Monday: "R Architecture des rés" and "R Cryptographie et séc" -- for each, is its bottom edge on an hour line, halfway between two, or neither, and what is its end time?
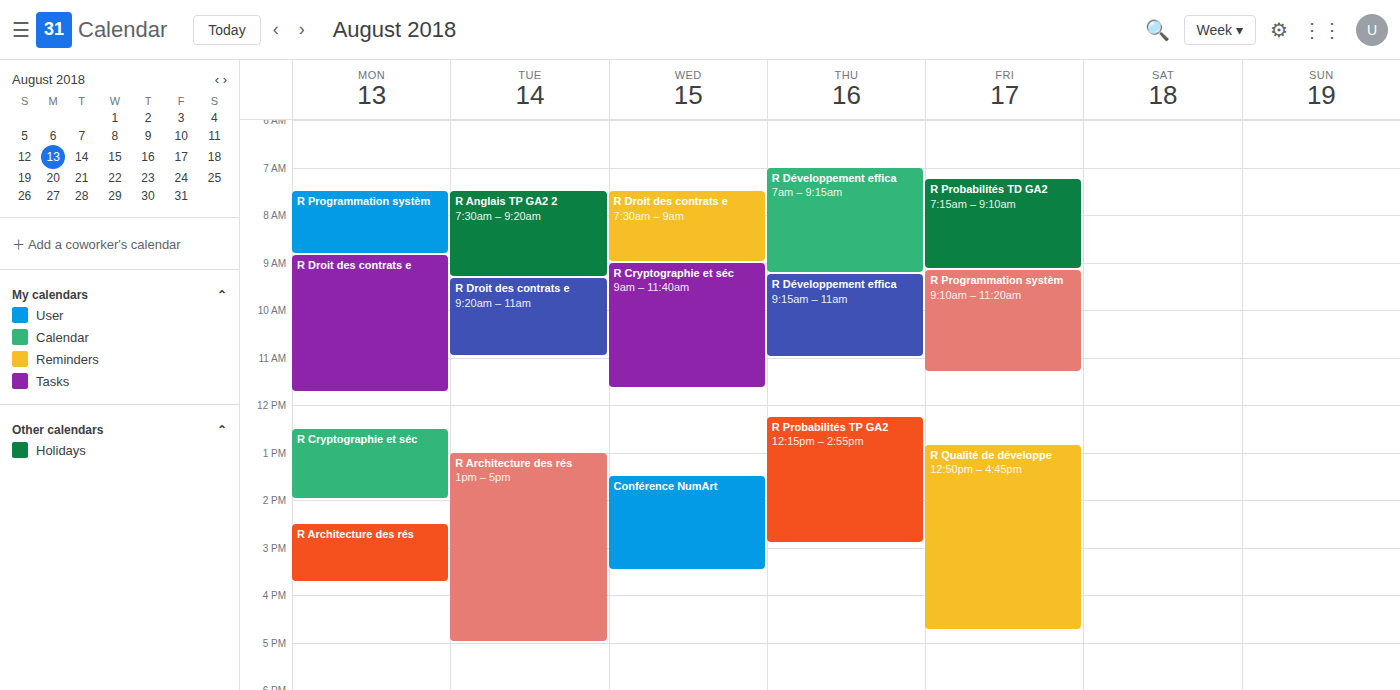
"R Architecture des rés": 3:45 PM, neither: three quarters of the way from the 3 PM line to the 4 PM line. "R Cryptographie et séc": 2:00 PM, exactly on the 2 PM line.